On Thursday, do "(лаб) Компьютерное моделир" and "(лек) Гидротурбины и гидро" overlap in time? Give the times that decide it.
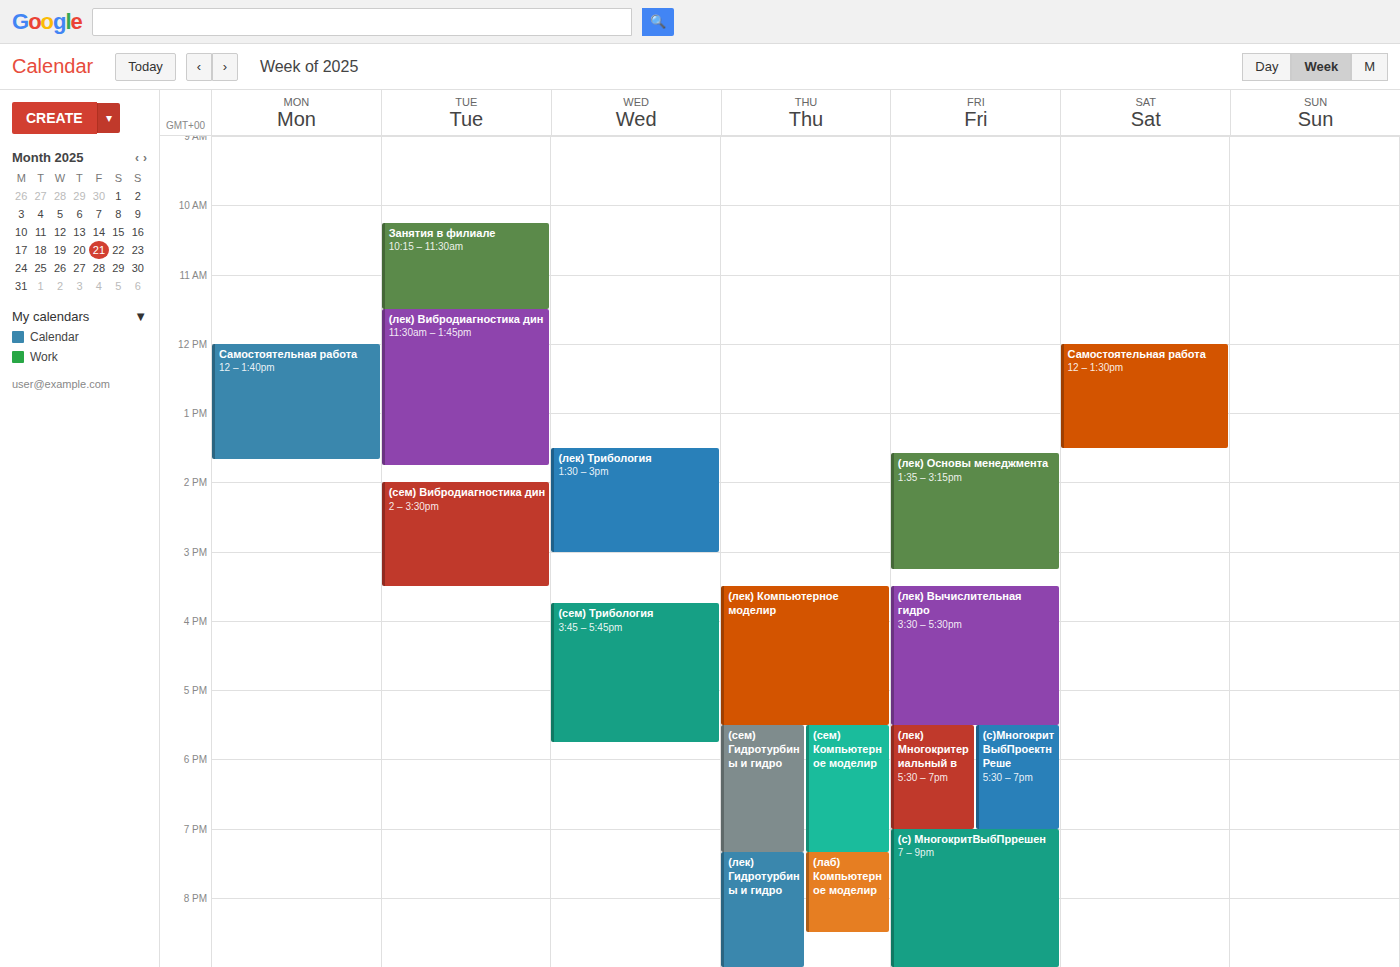
"(лаб) Компьютерное моделир" runs 7:20 PM to 8:30 PM, inside "(лек) Гидротурбины и гидро" -- they overlap.